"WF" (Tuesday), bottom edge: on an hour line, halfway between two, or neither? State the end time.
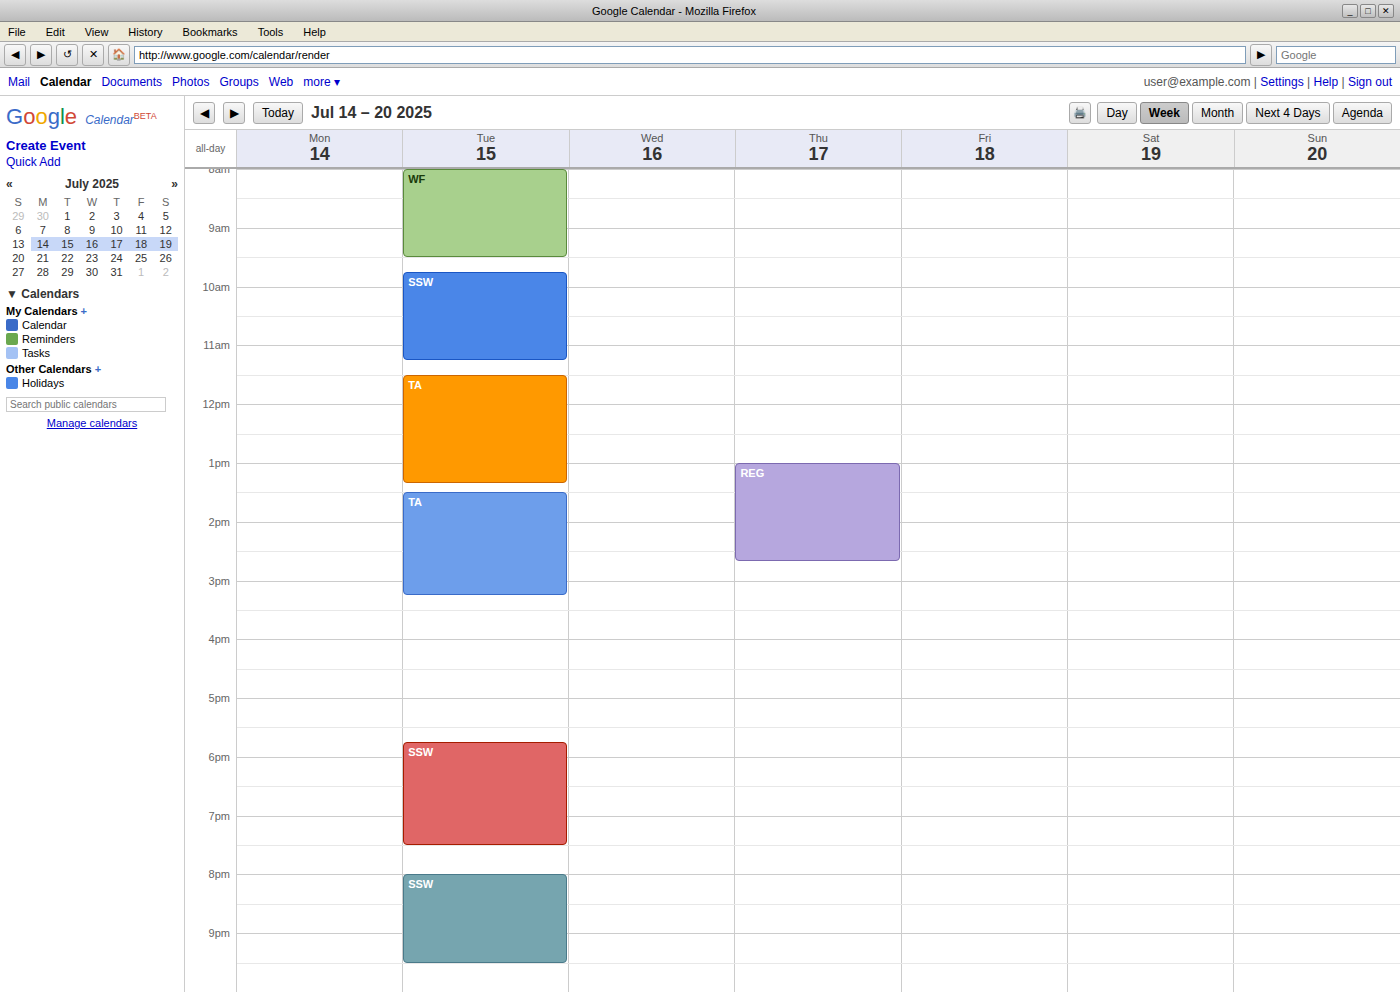
9:30 AM -- halfway between the 9 AM and 10 AM lines.